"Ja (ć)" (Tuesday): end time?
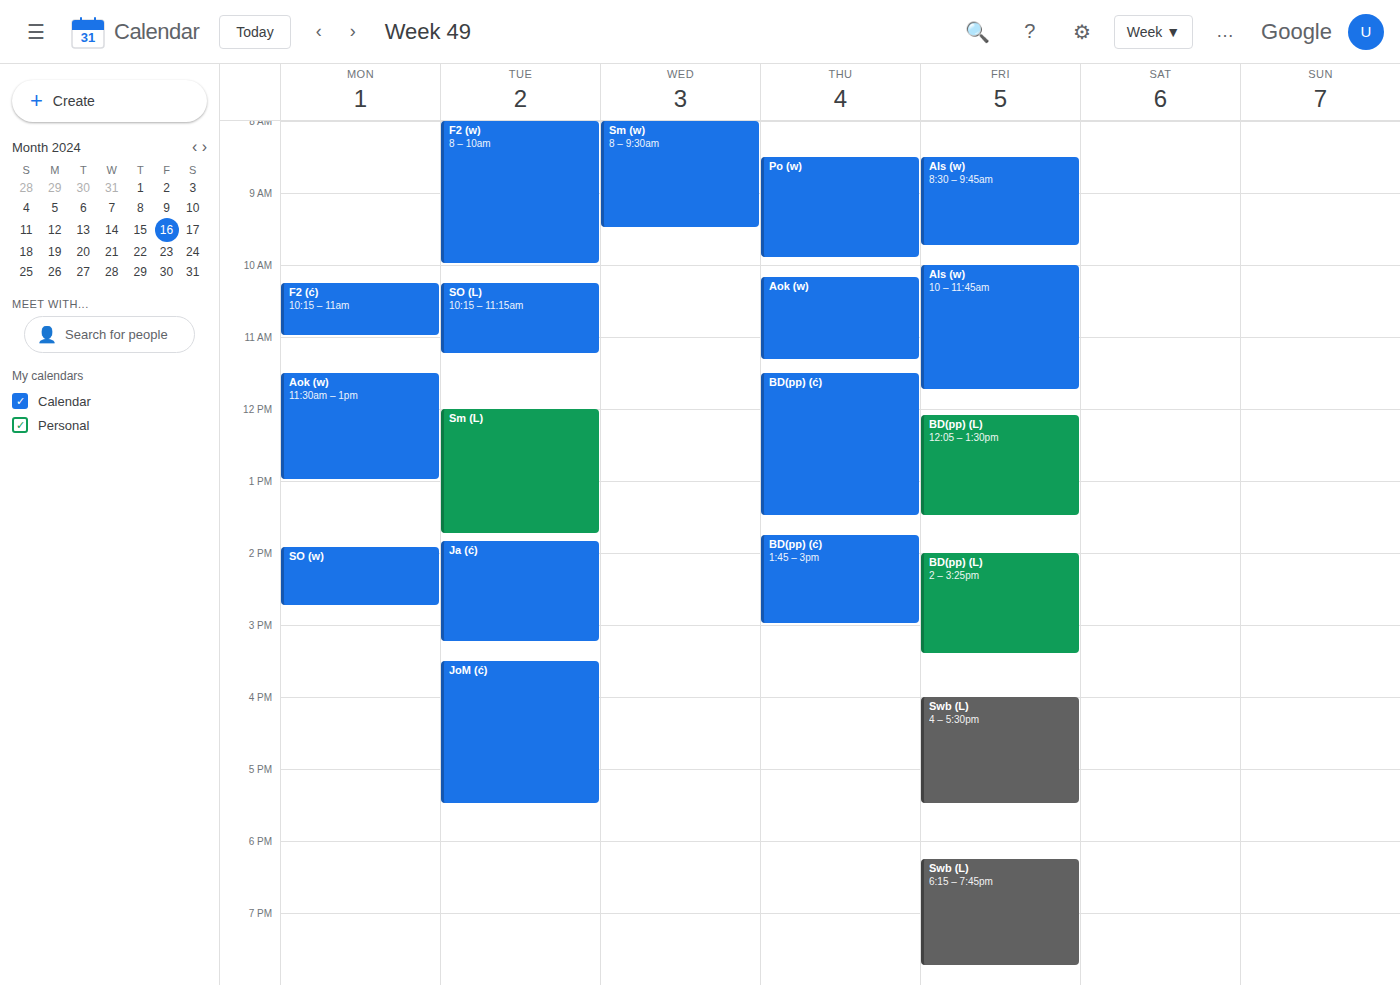
15:15